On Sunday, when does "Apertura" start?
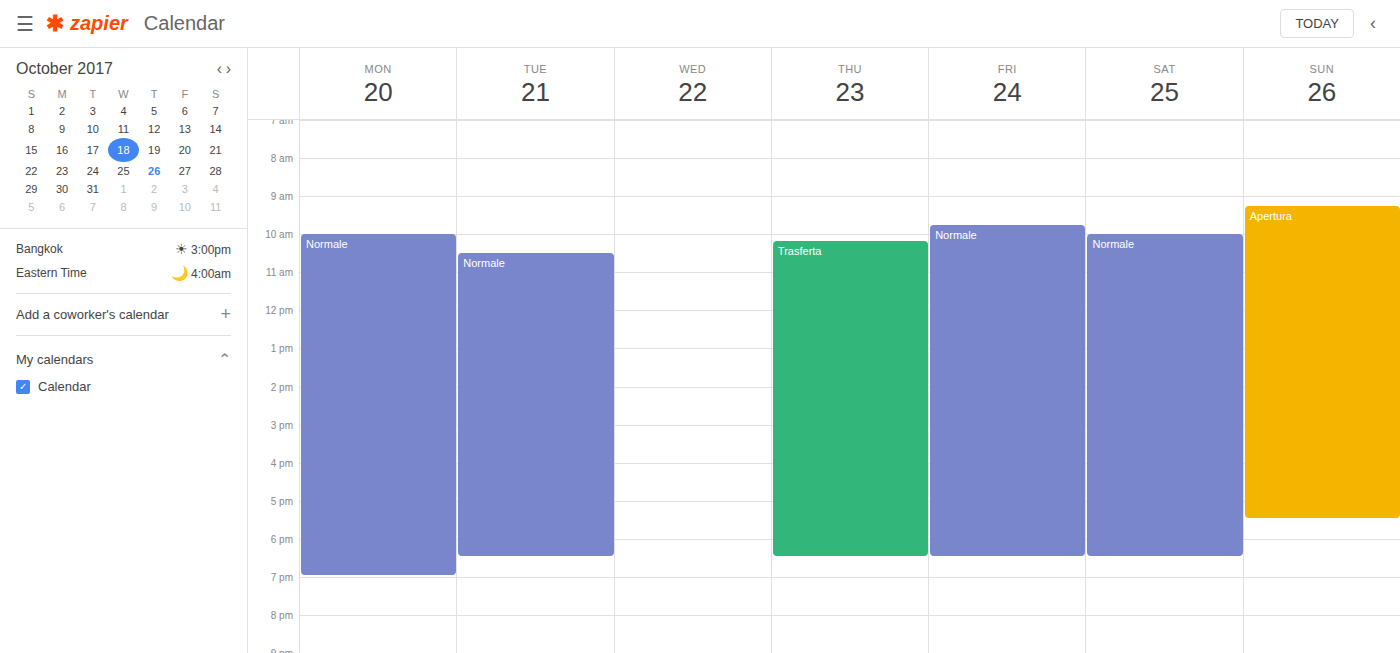
9:15 AM